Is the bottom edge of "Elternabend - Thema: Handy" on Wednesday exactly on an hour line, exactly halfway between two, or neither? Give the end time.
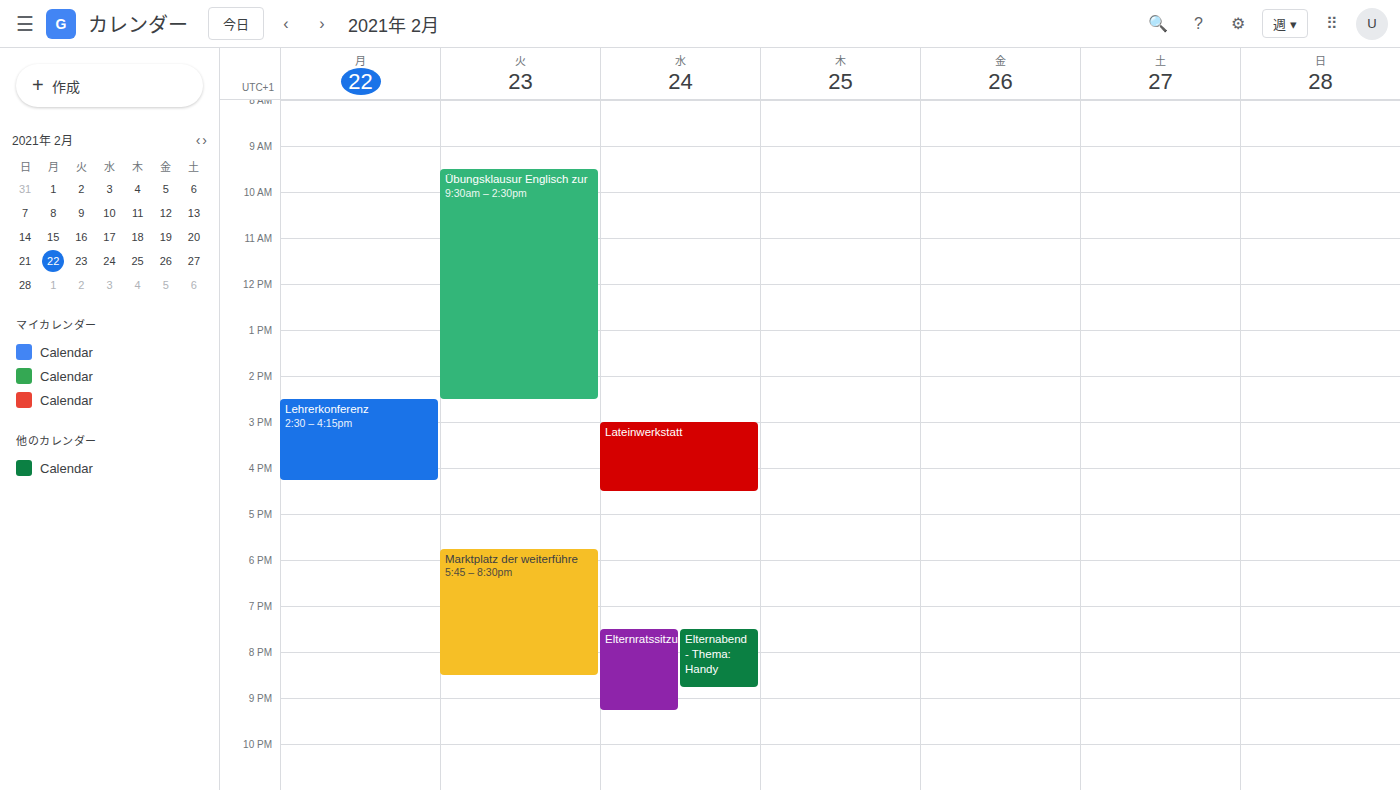
8:45 PM -- neither: three quarters of the way from the 8 PM line to the 9 PM line.